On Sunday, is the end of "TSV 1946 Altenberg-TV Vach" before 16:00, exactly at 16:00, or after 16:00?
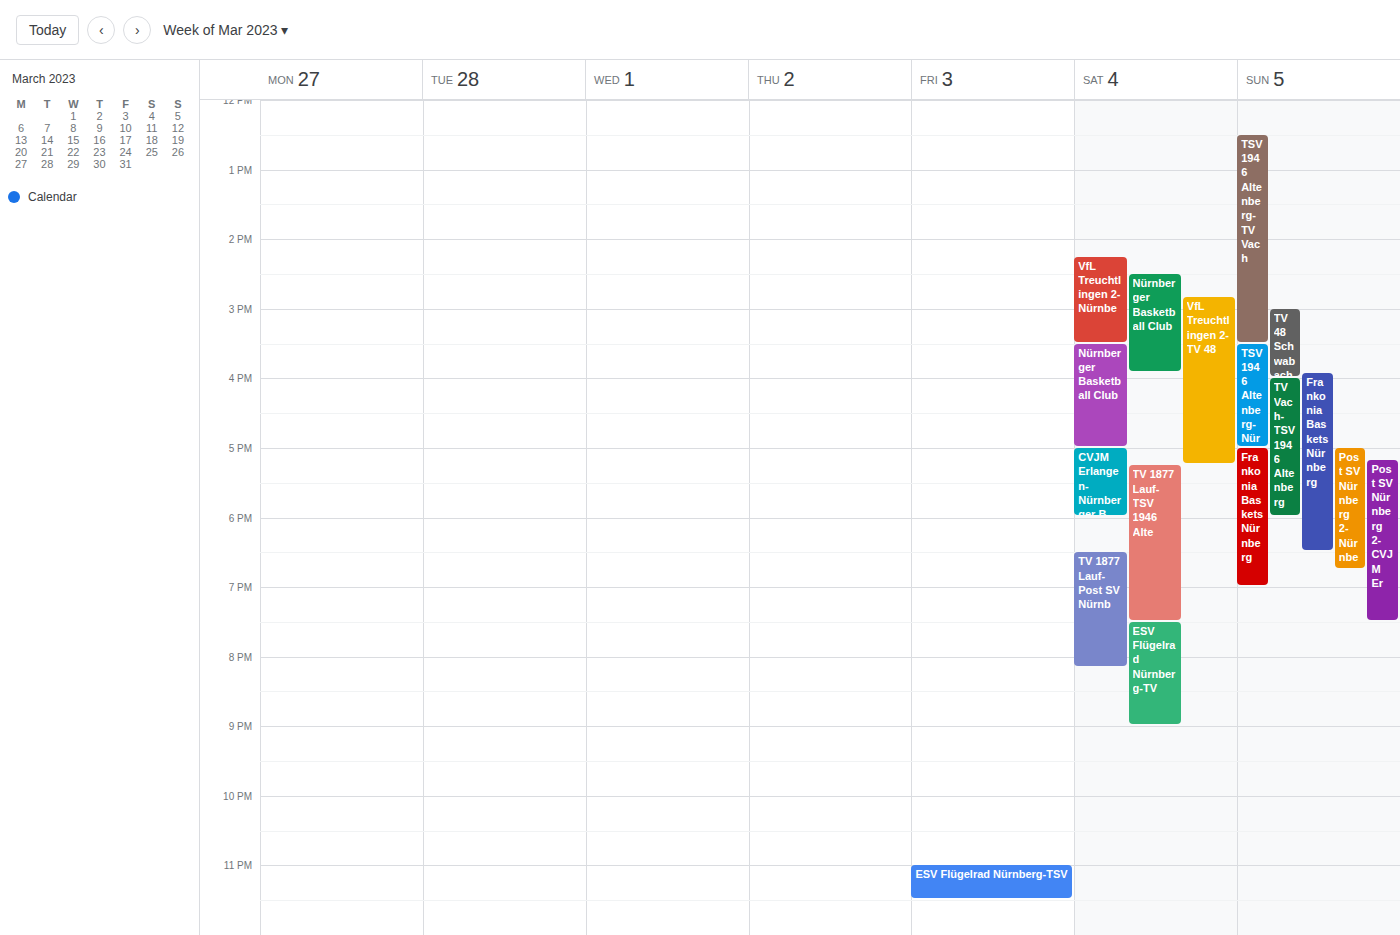
15:30 -- before 16:00, 30 minutes above the 16:00 line.